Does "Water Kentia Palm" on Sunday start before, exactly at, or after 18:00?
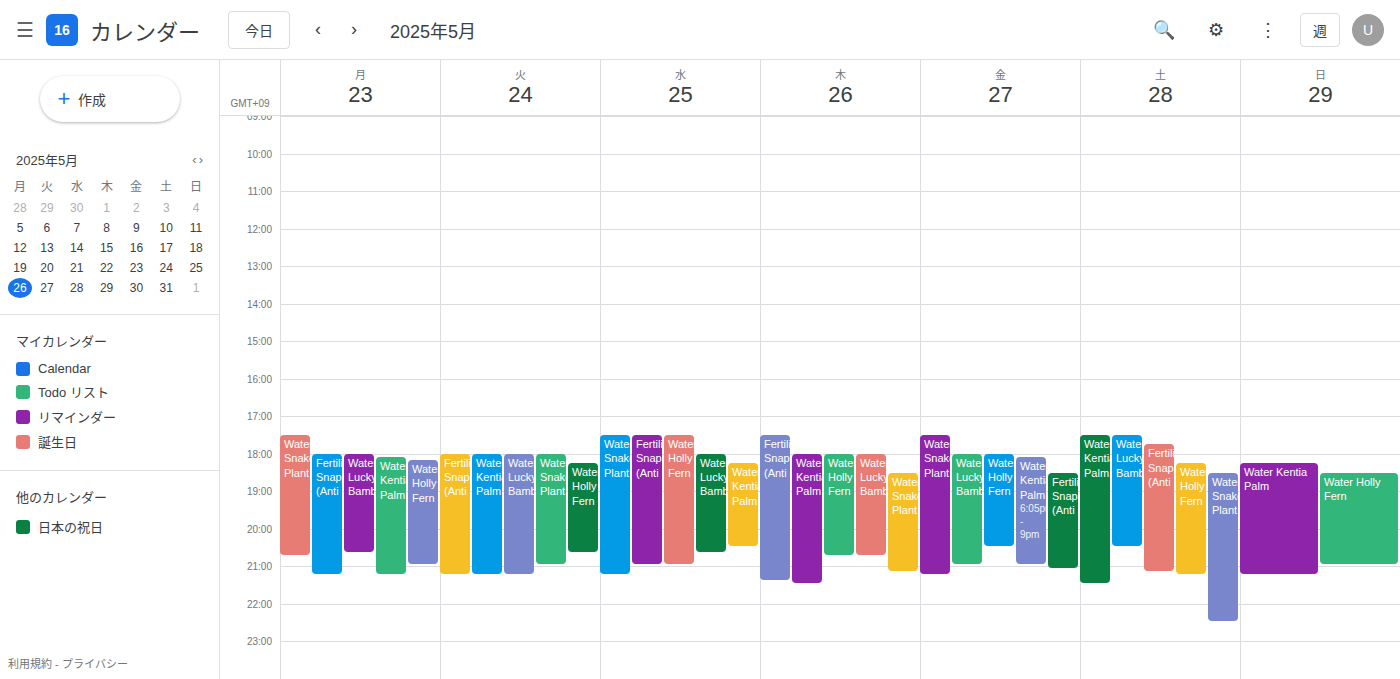
18:15 -- after 18:00, 15 minutes below the 18:00 line.